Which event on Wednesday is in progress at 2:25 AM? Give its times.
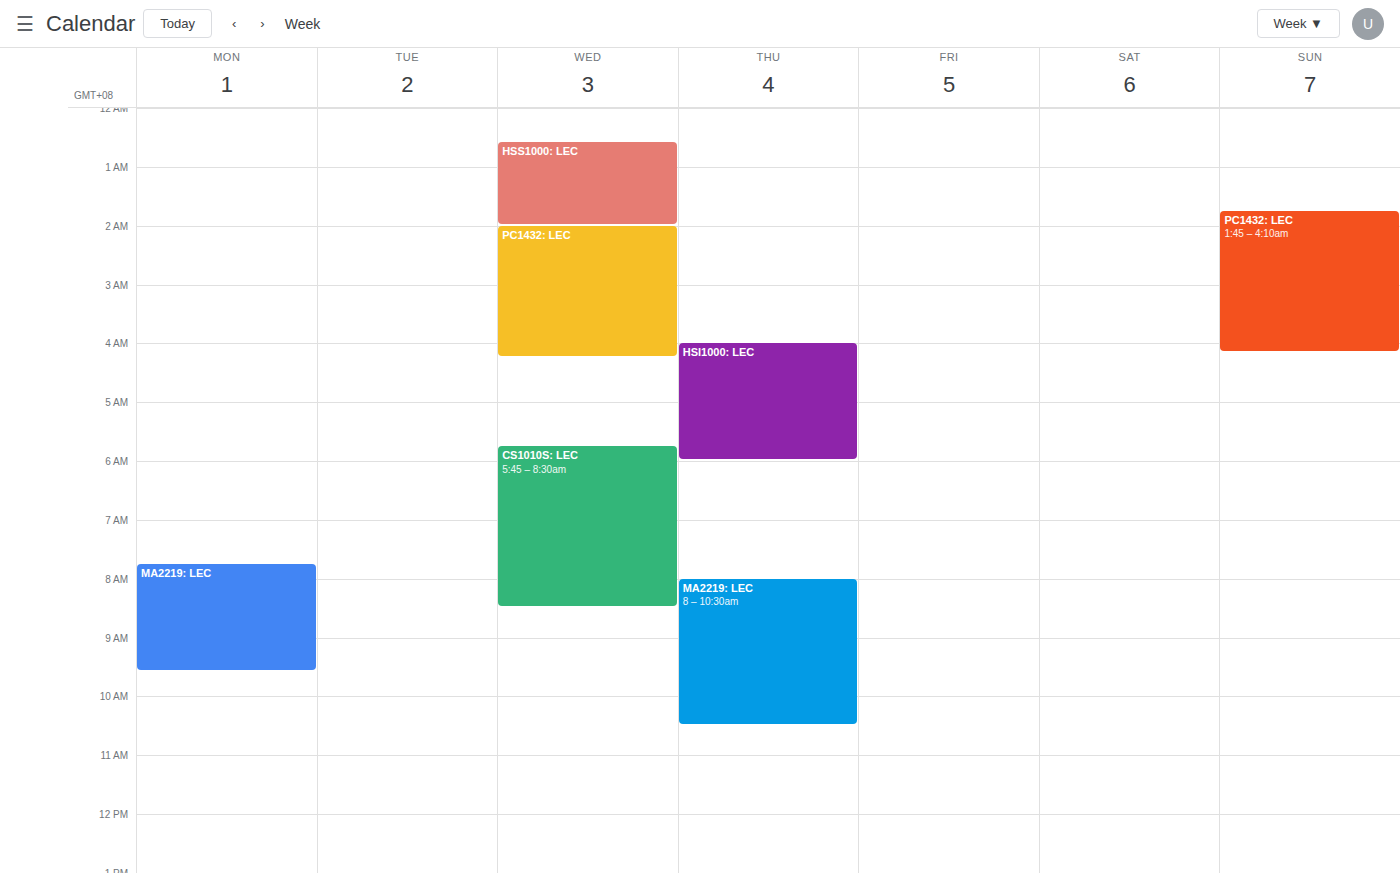
"PC1432: LEC", 2:00 AM to 4:15 AM